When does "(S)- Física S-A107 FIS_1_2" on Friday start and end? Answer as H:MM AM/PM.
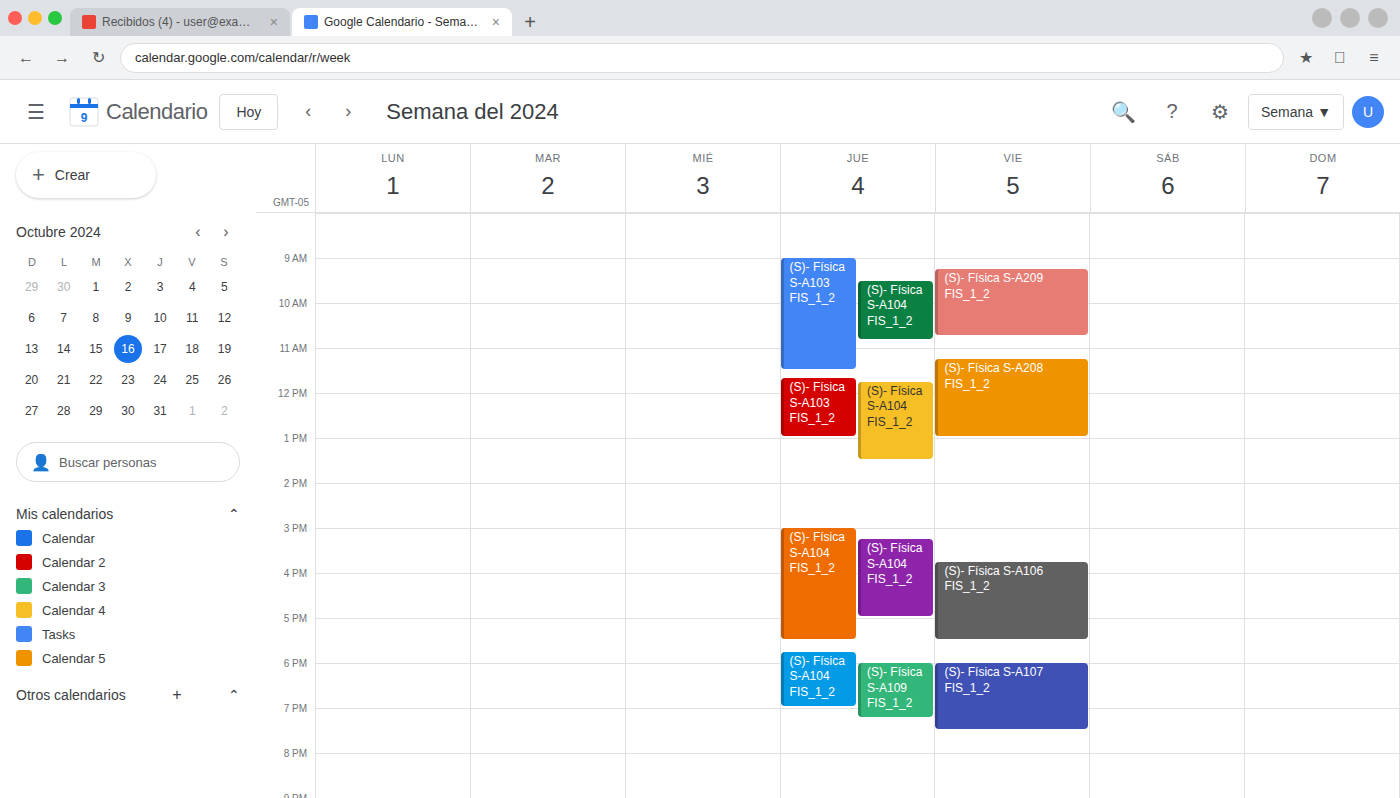
6:00 PM to 7:30 PM